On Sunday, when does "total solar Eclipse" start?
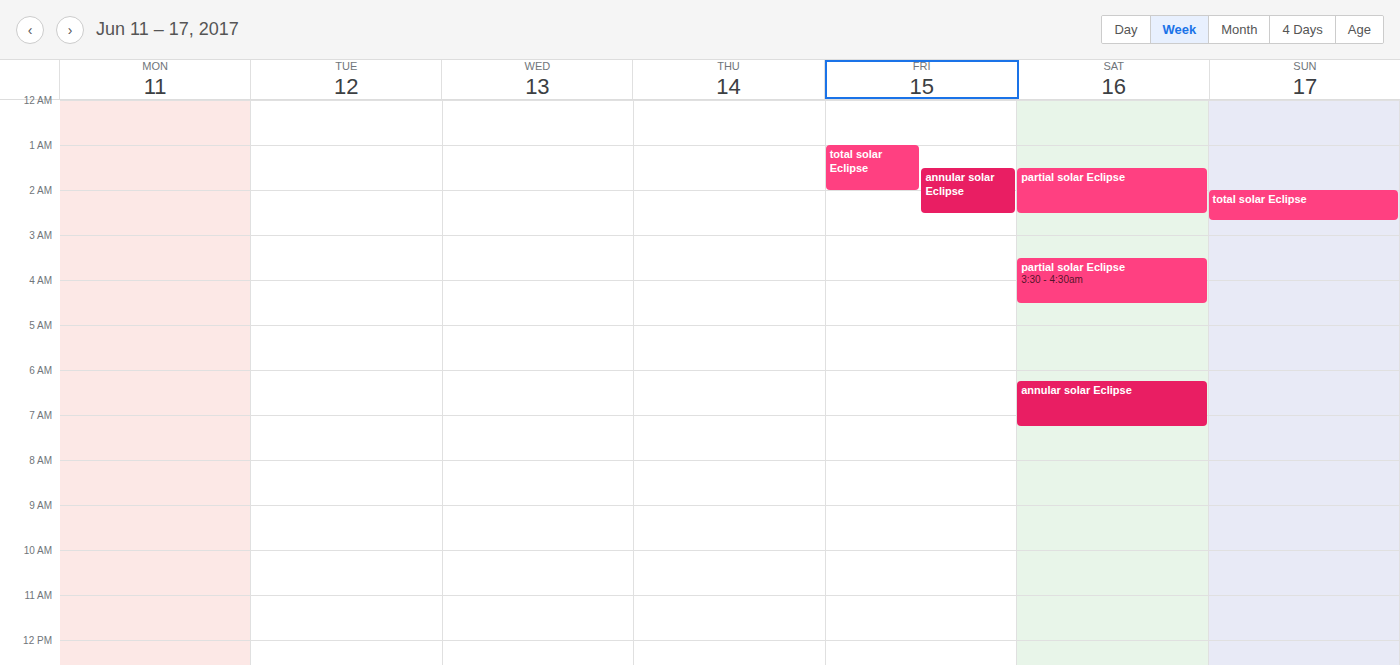
2:00 AM